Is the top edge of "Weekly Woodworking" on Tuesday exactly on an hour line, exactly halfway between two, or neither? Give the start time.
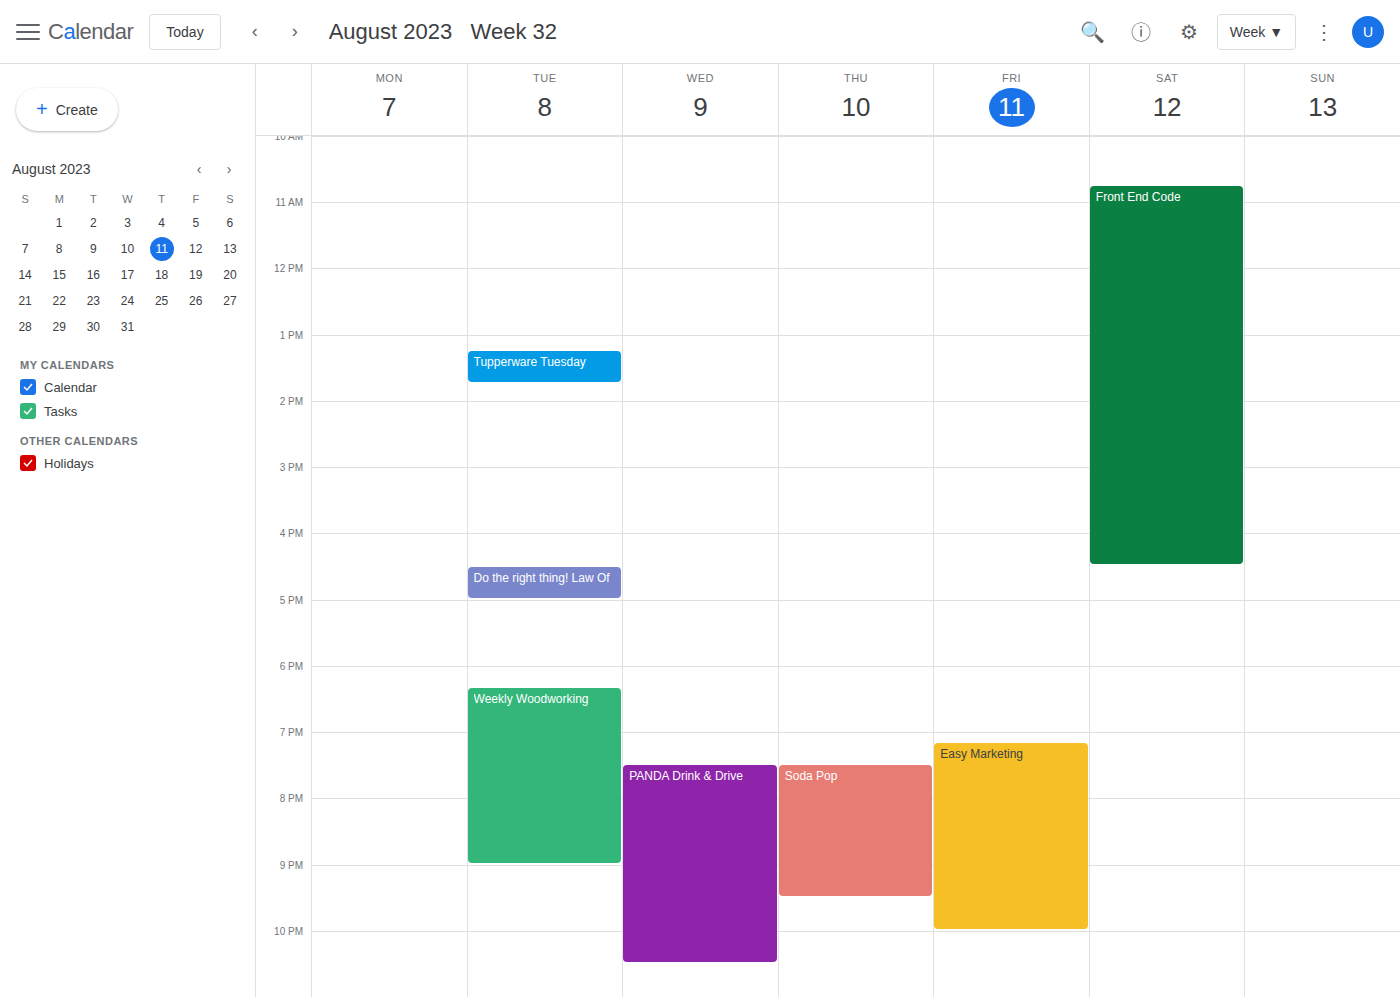
6:20 PM -- neither: 20 minutes below the 6 PM line and 40 minutes above the 7 PM line.